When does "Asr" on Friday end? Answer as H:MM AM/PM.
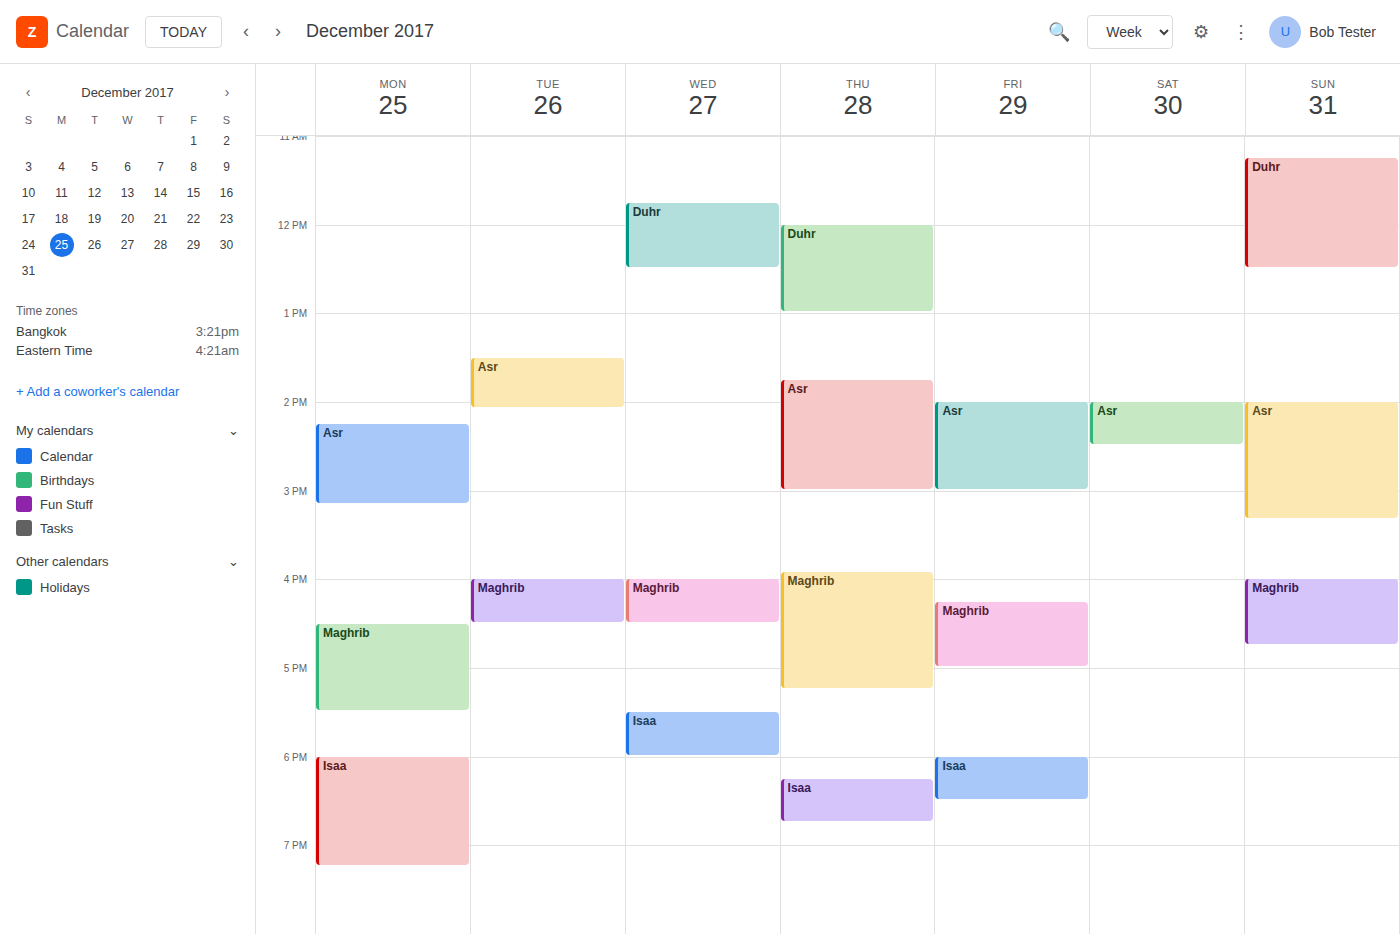
3:00 PM